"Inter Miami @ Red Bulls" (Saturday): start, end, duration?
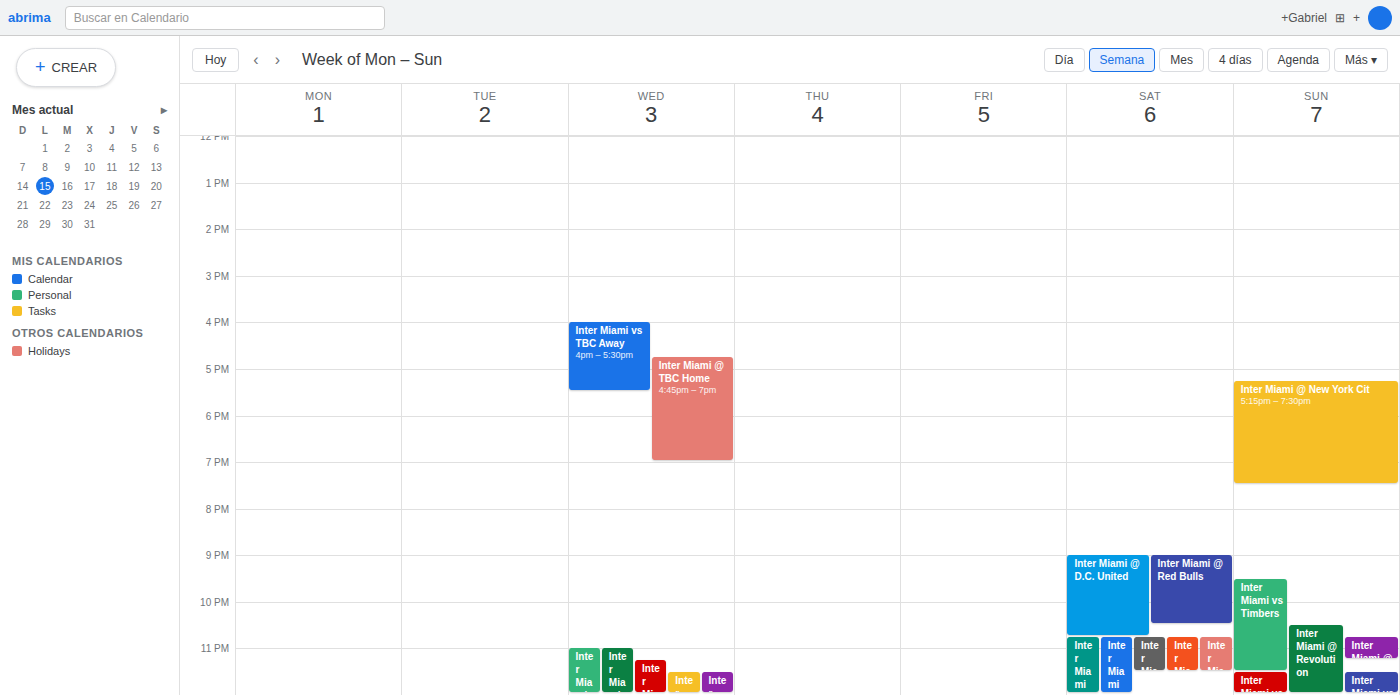
9:00 PM to 10:30 PM, 1 hour 30 minutes